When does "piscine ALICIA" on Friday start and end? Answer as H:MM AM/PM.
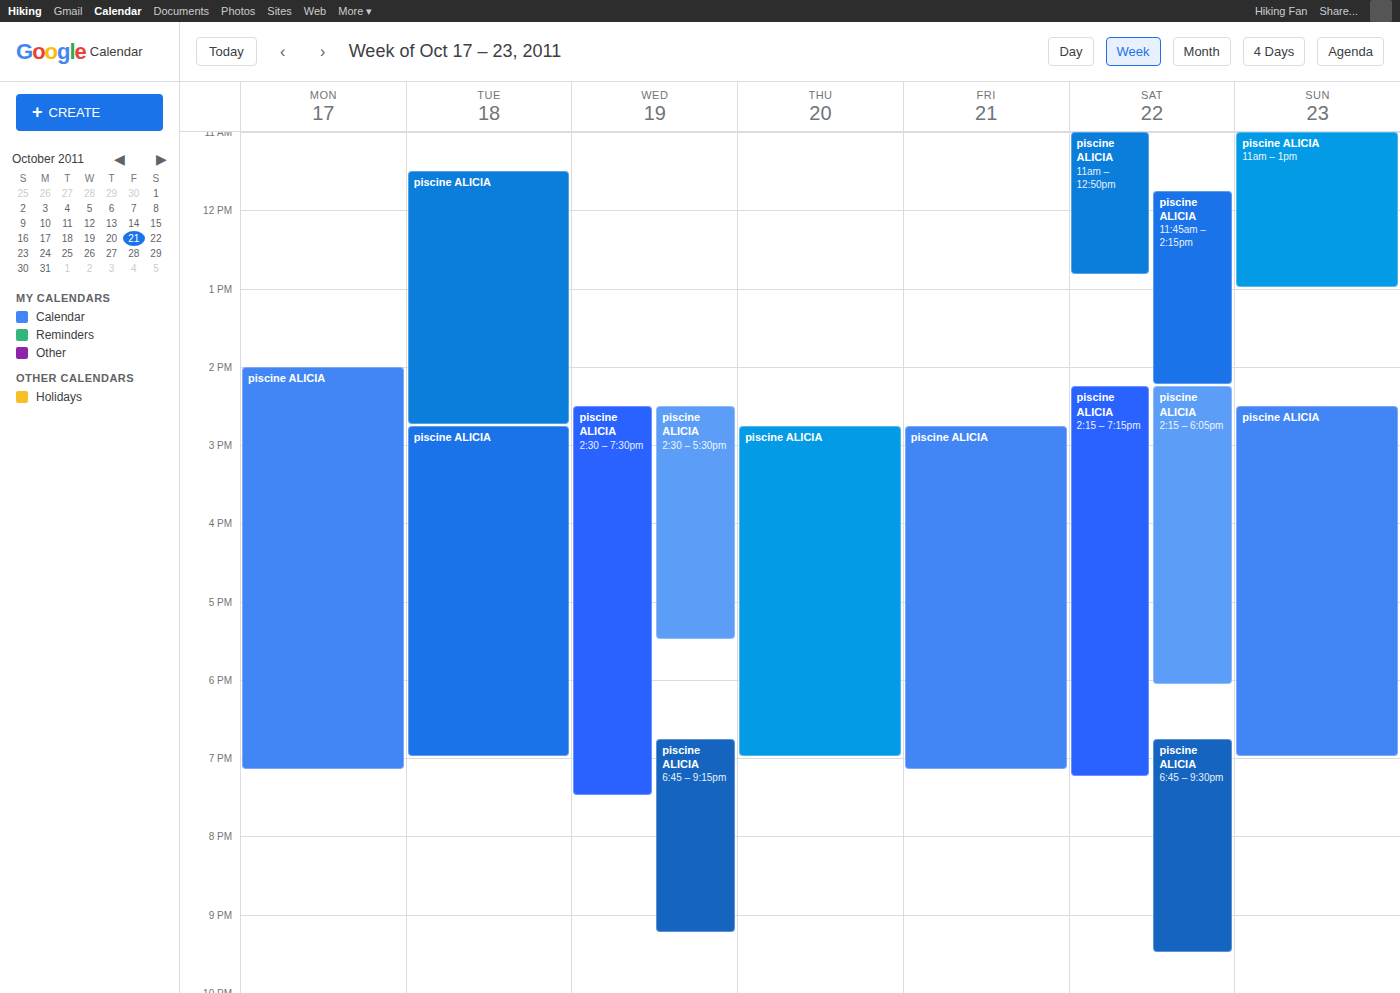
2:45 PM to 7:10 PM